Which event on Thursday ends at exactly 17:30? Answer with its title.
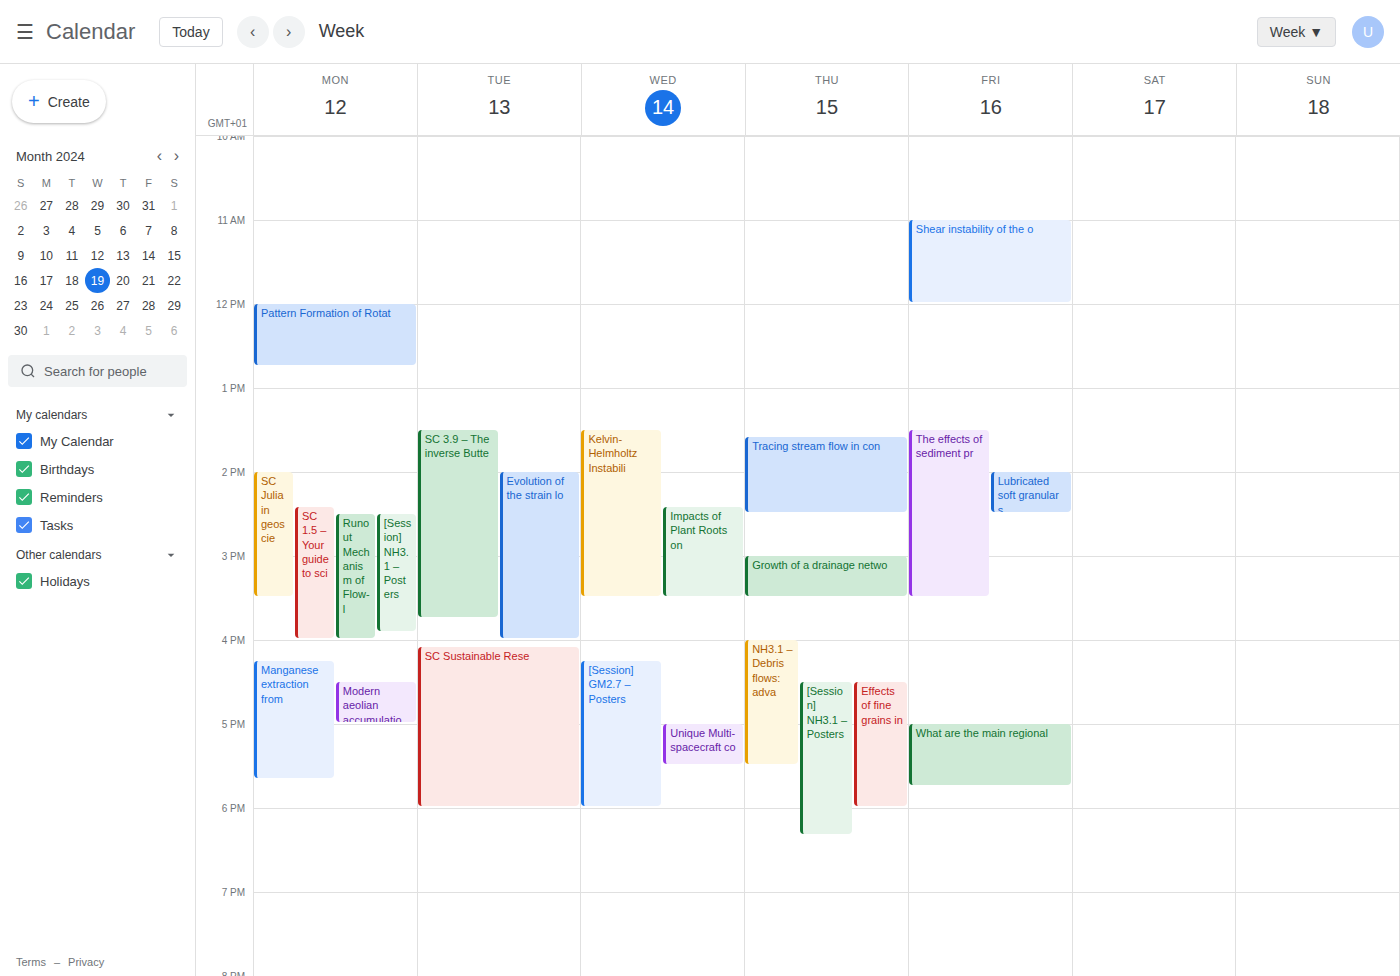
"NH3.1 – Debris flows: adva"